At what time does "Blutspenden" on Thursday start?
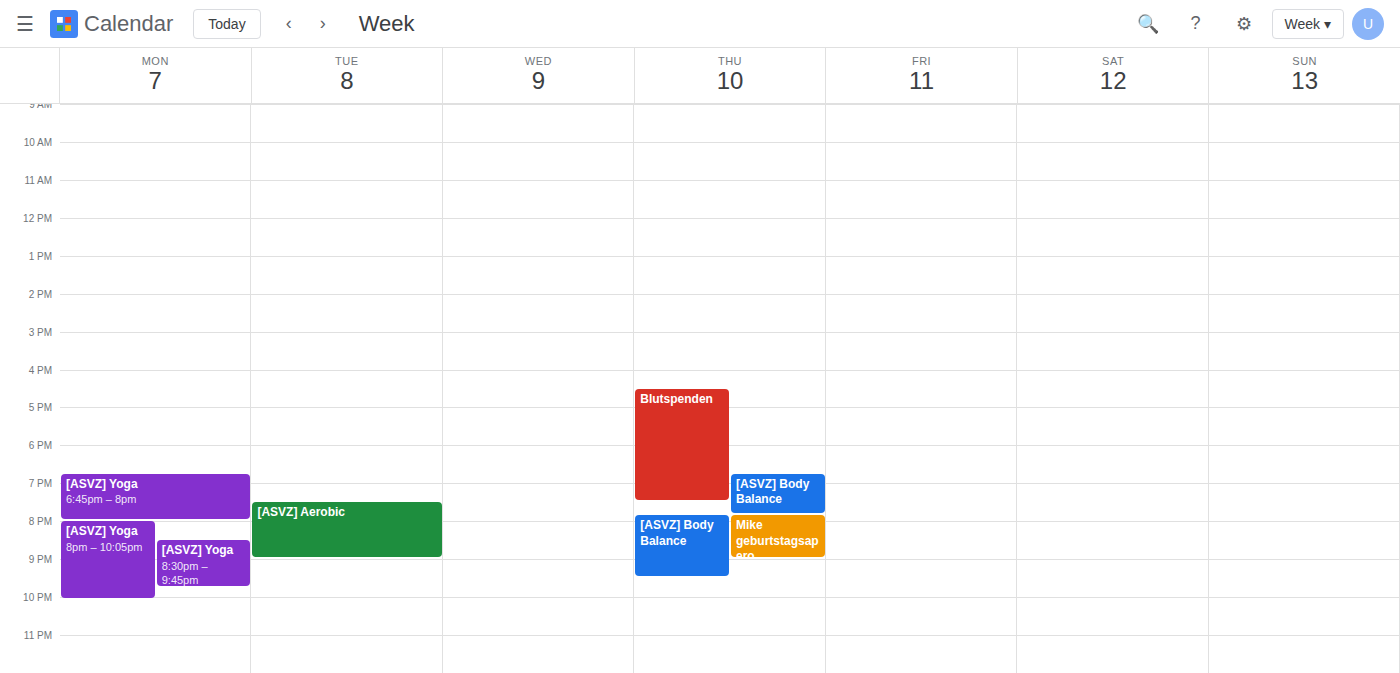
16:30